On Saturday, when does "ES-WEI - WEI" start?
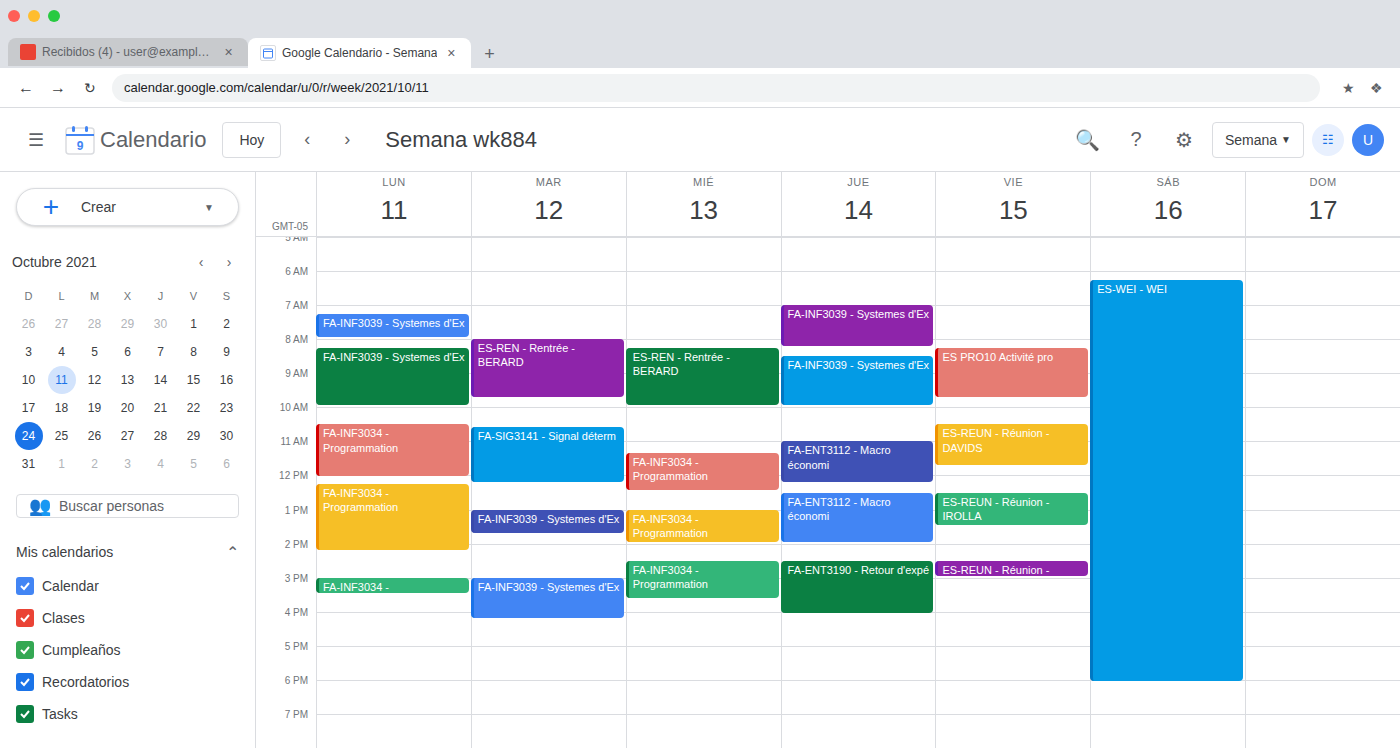
6:15 AM